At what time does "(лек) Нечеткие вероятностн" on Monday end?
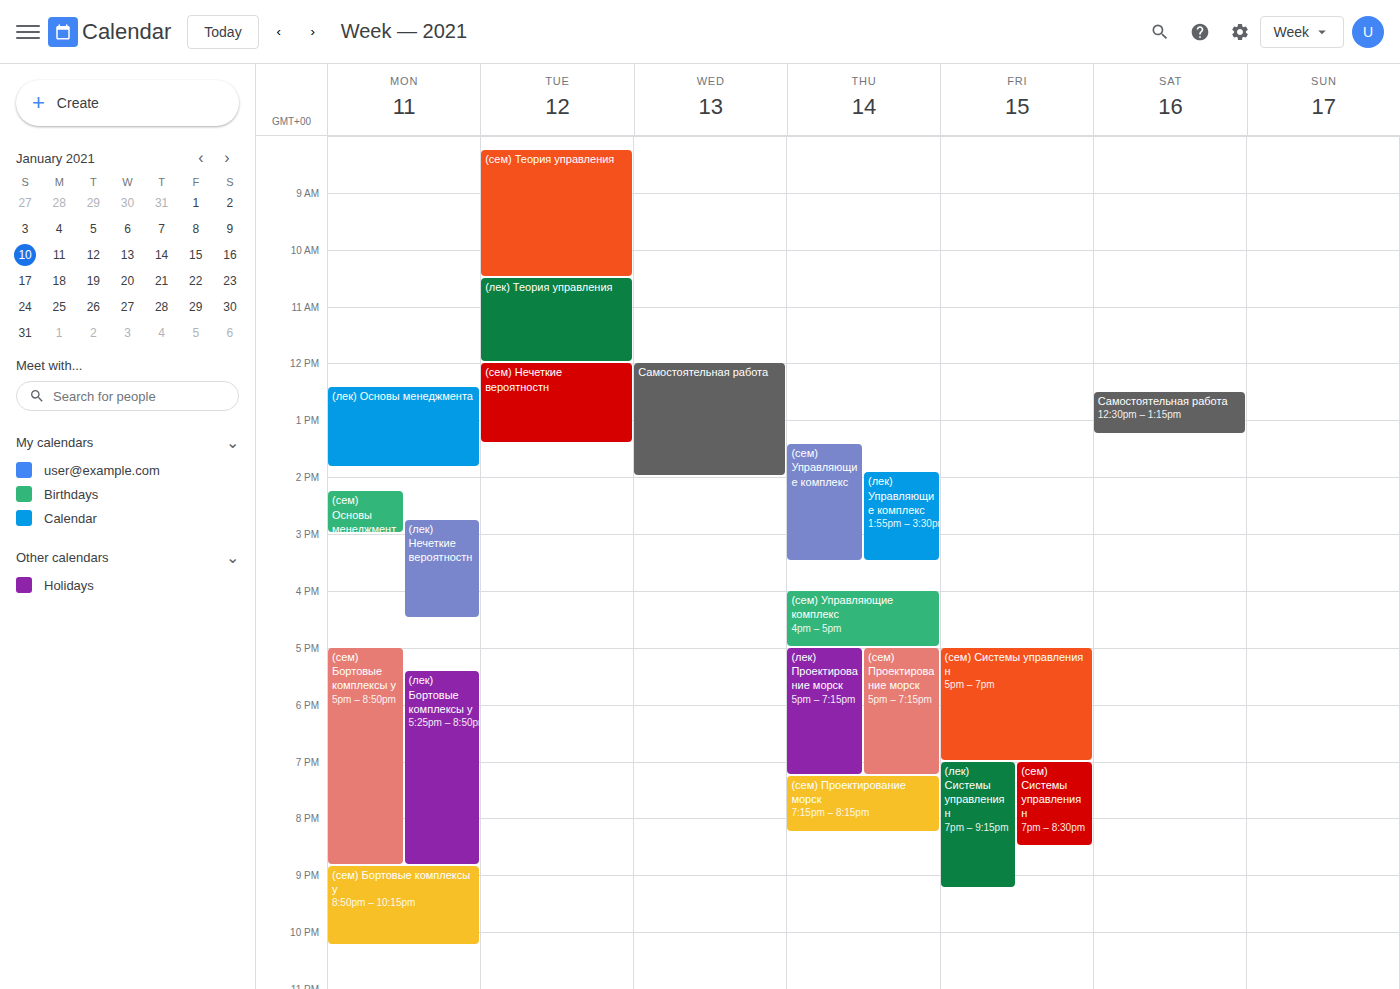
4:30 PM